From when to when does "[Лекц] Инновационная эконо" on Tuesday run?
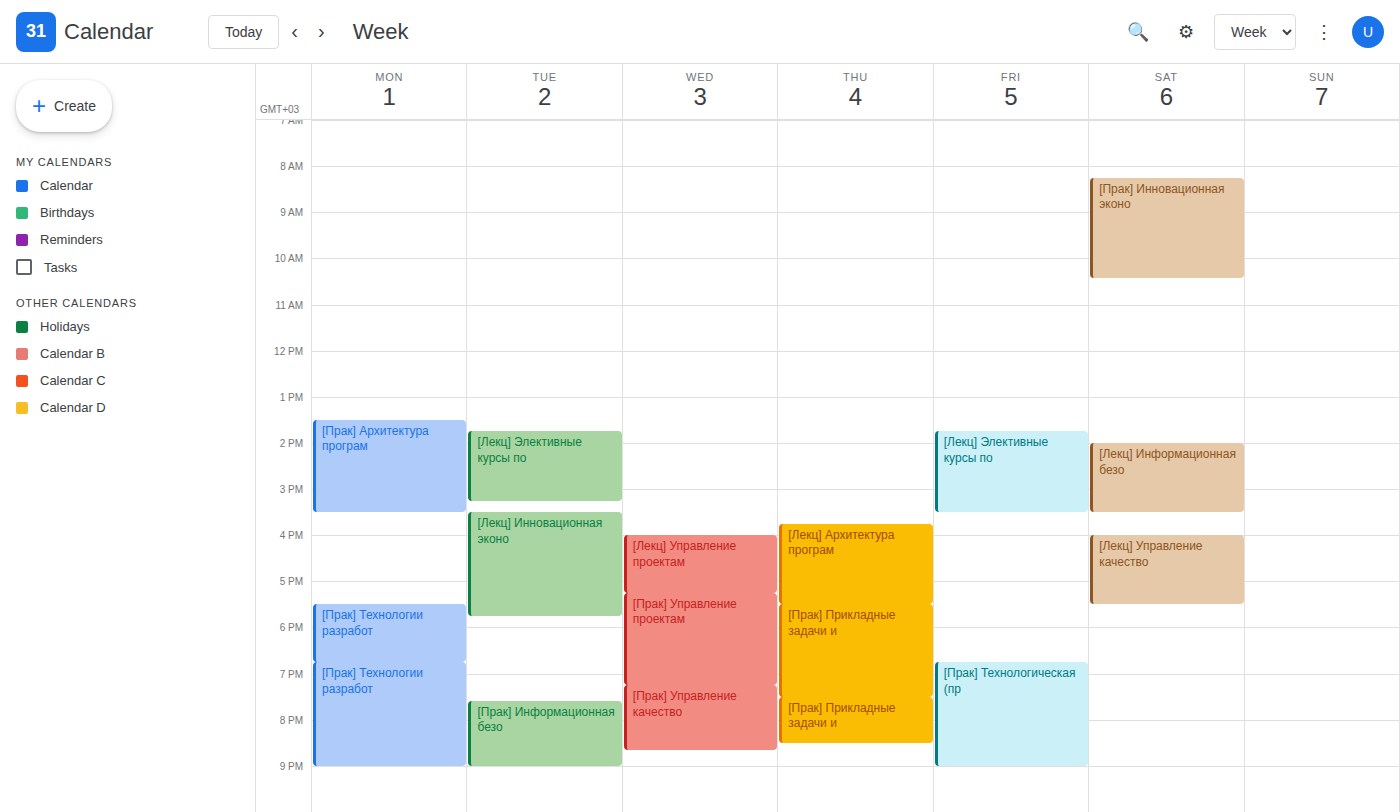
15:30 to 17:45